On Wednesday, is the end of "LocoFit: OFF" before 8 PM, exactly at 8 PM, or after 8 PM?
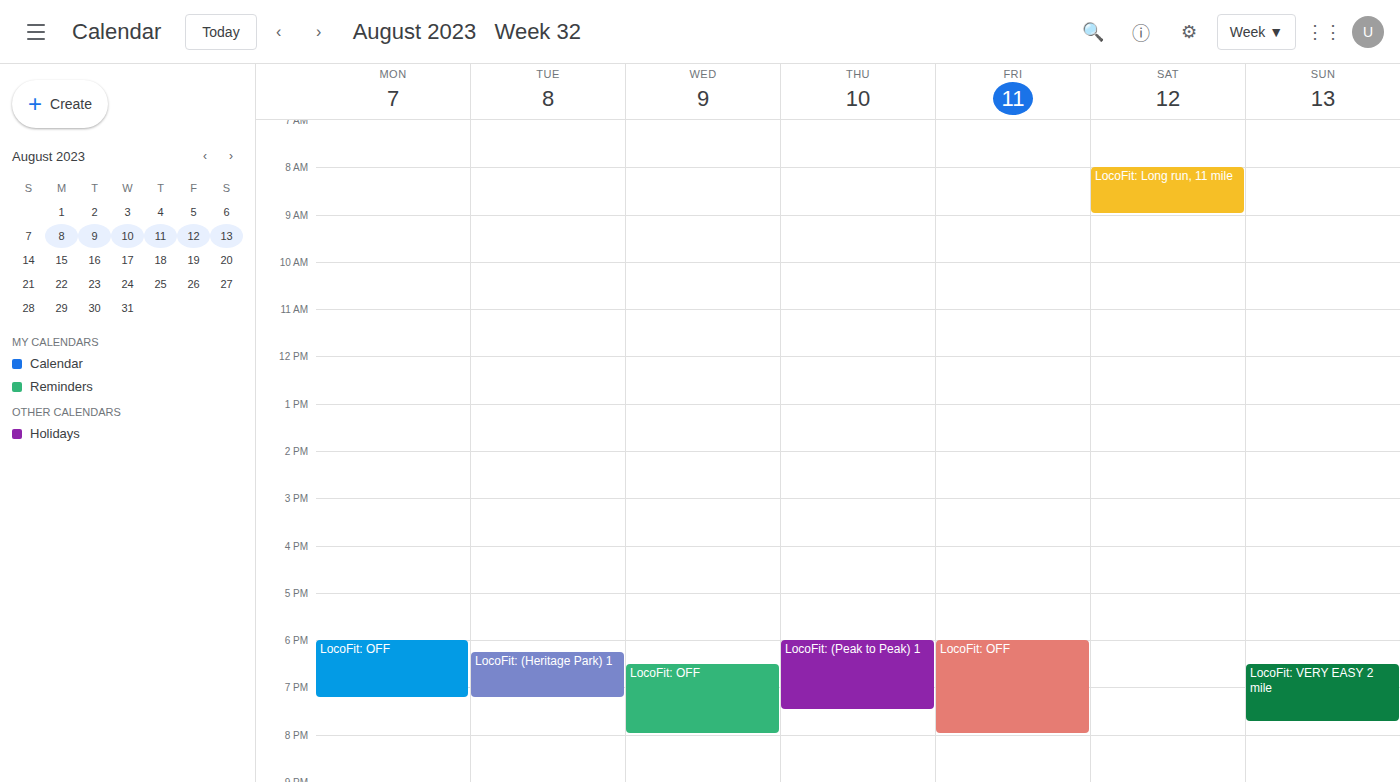
8:00 PM -- exactly at 8 PM, on the 8 PM line.